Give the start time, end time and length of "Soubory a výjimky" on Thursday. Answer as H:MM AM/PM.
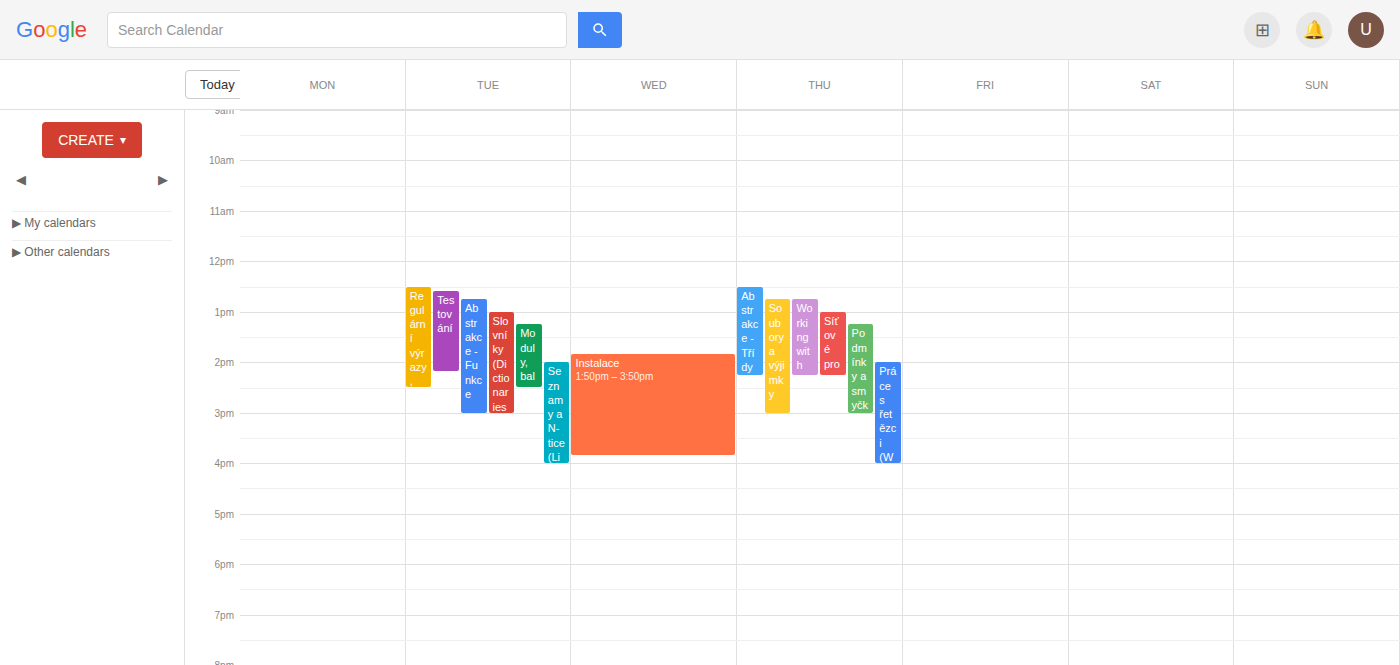
12:45 PM to 3:00 PM, 2 hours 15 minutes